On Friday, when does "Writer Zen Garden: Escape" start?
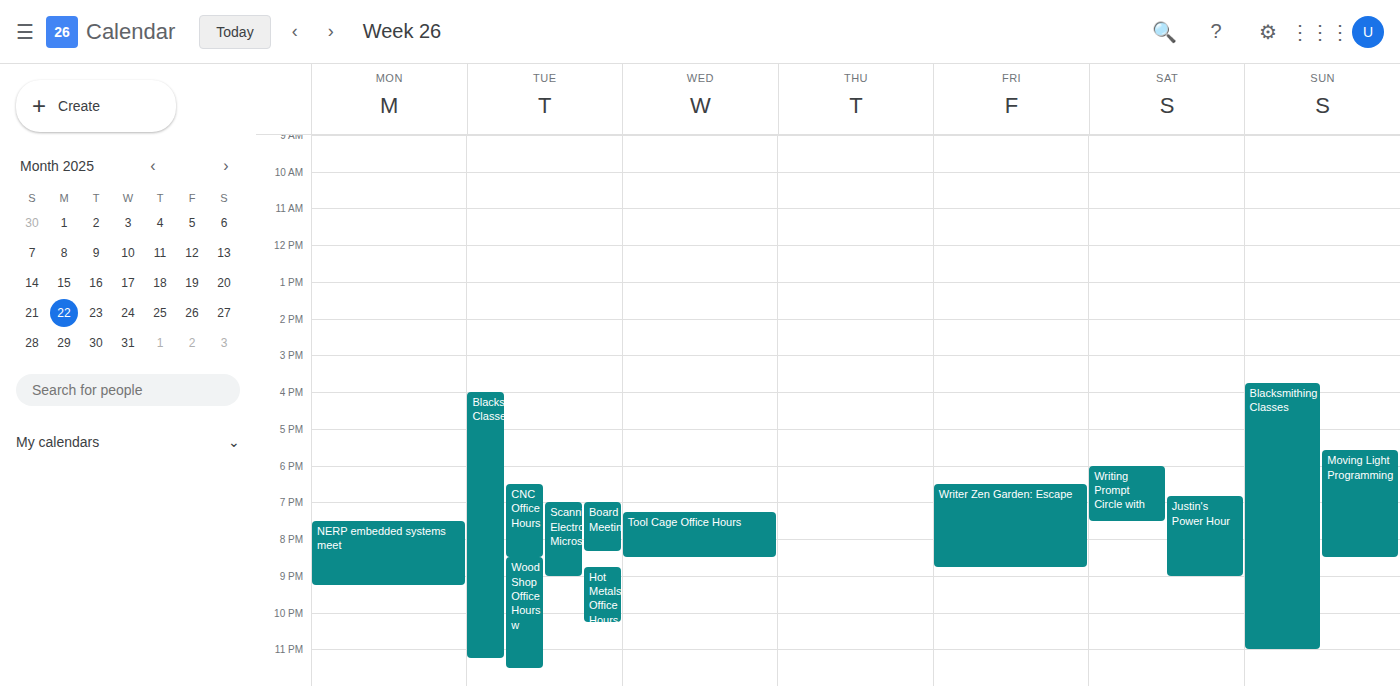
6:30 PM